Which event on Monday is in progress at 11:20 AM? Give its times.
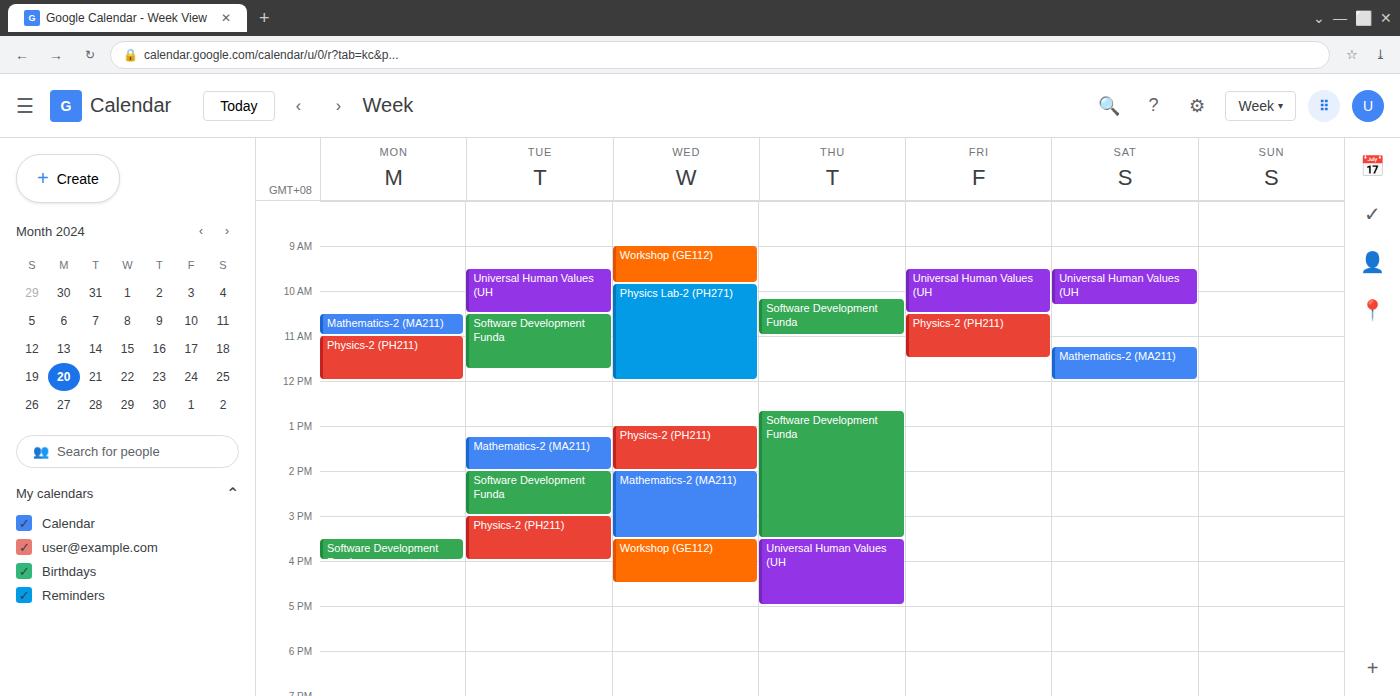
"Physics-2 (PH211)", 11:00 AM to 12:00 PM